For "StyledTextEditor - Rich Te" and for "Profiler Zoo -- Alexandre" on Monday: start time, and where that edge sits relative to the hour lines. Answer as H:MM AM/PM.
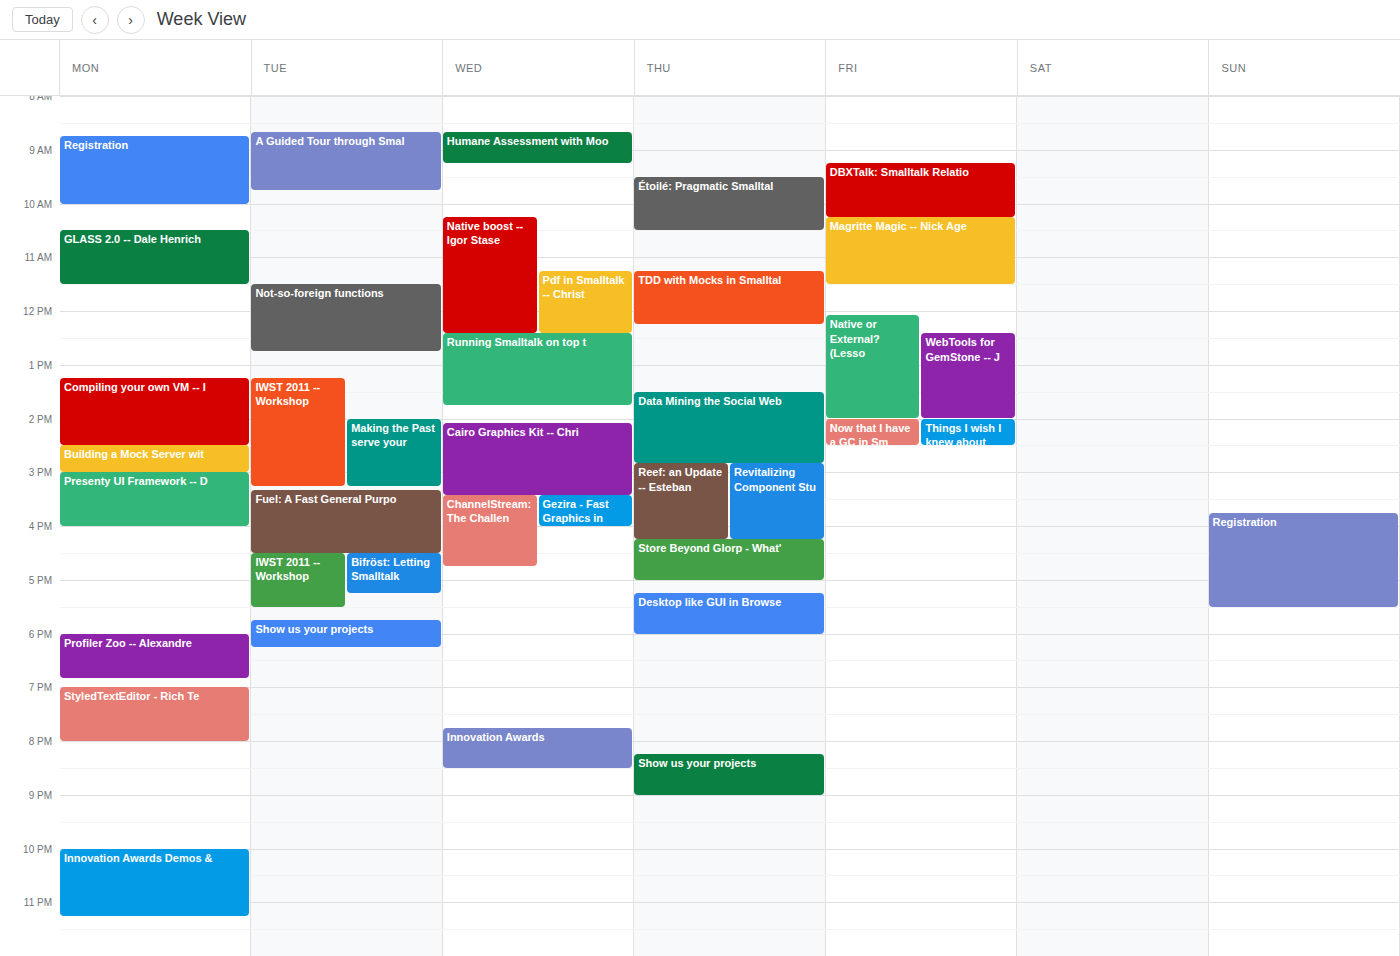
"StyledTextEditor - Rich Te": 7:00 PM, exactly on the 7 PM line. "Profiler Zoo -- Alexandre": 6:00 PM, exactly on the 6 PM line.